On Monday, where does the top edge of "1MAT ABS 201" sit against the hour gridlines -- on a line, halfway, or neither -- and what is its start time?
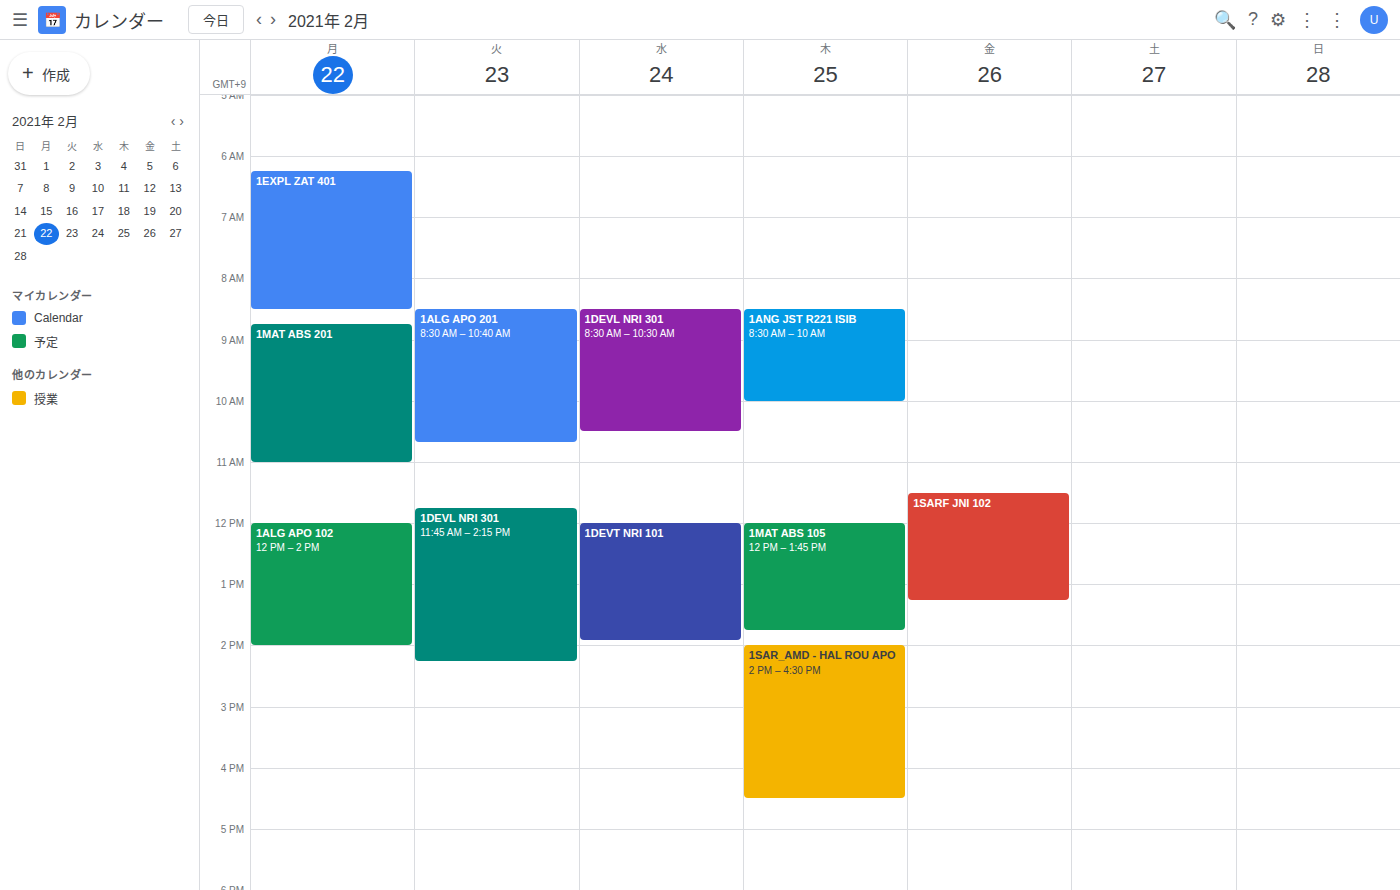
8:45 AM -- neither: three quarters of the way from the 8 AM line to the 9 AM line.